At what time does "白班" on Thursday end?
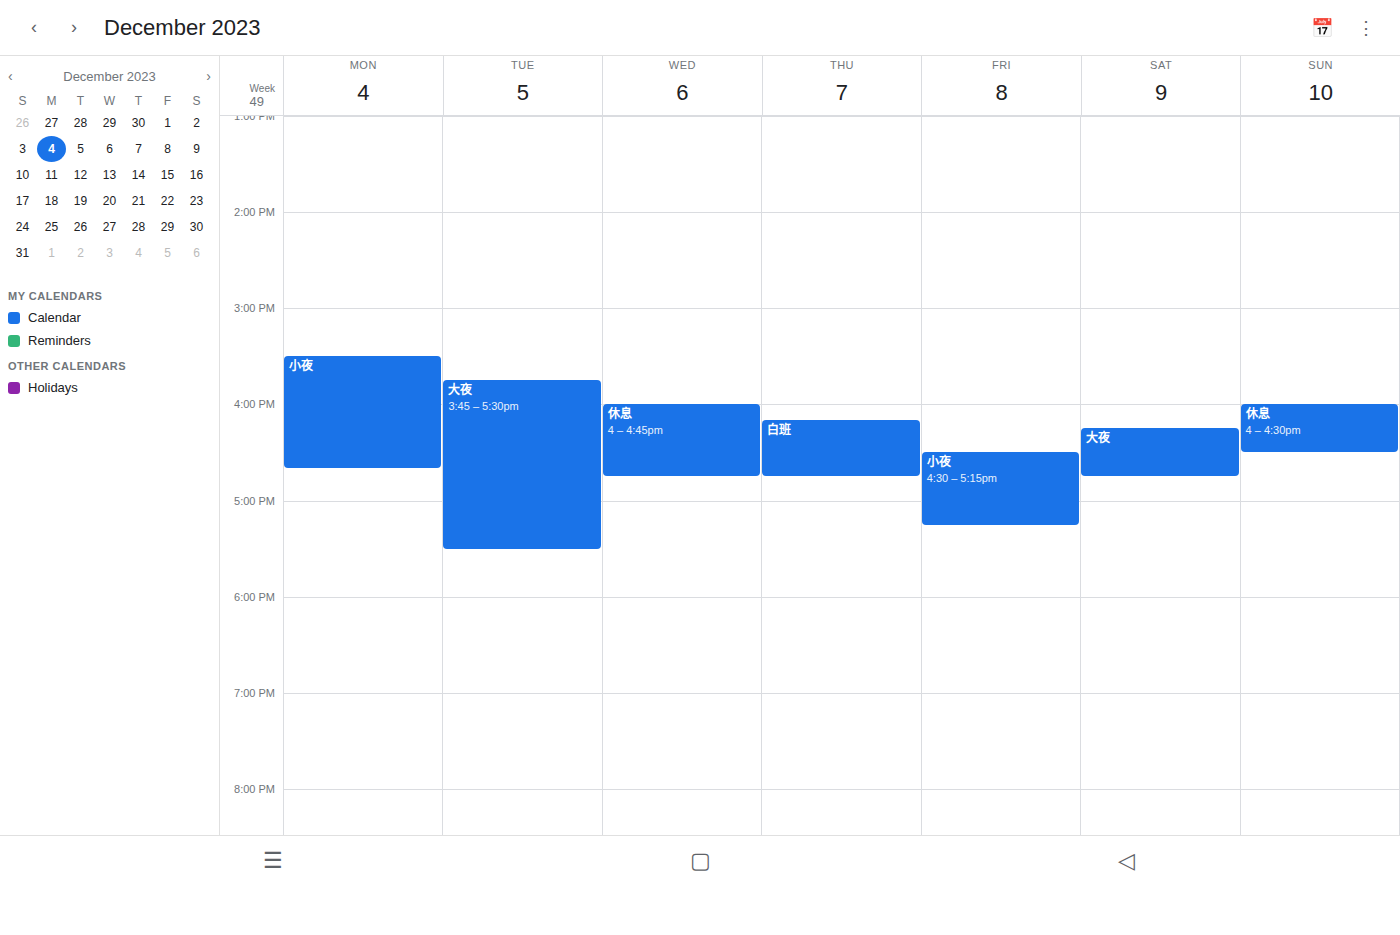
4:45 PM